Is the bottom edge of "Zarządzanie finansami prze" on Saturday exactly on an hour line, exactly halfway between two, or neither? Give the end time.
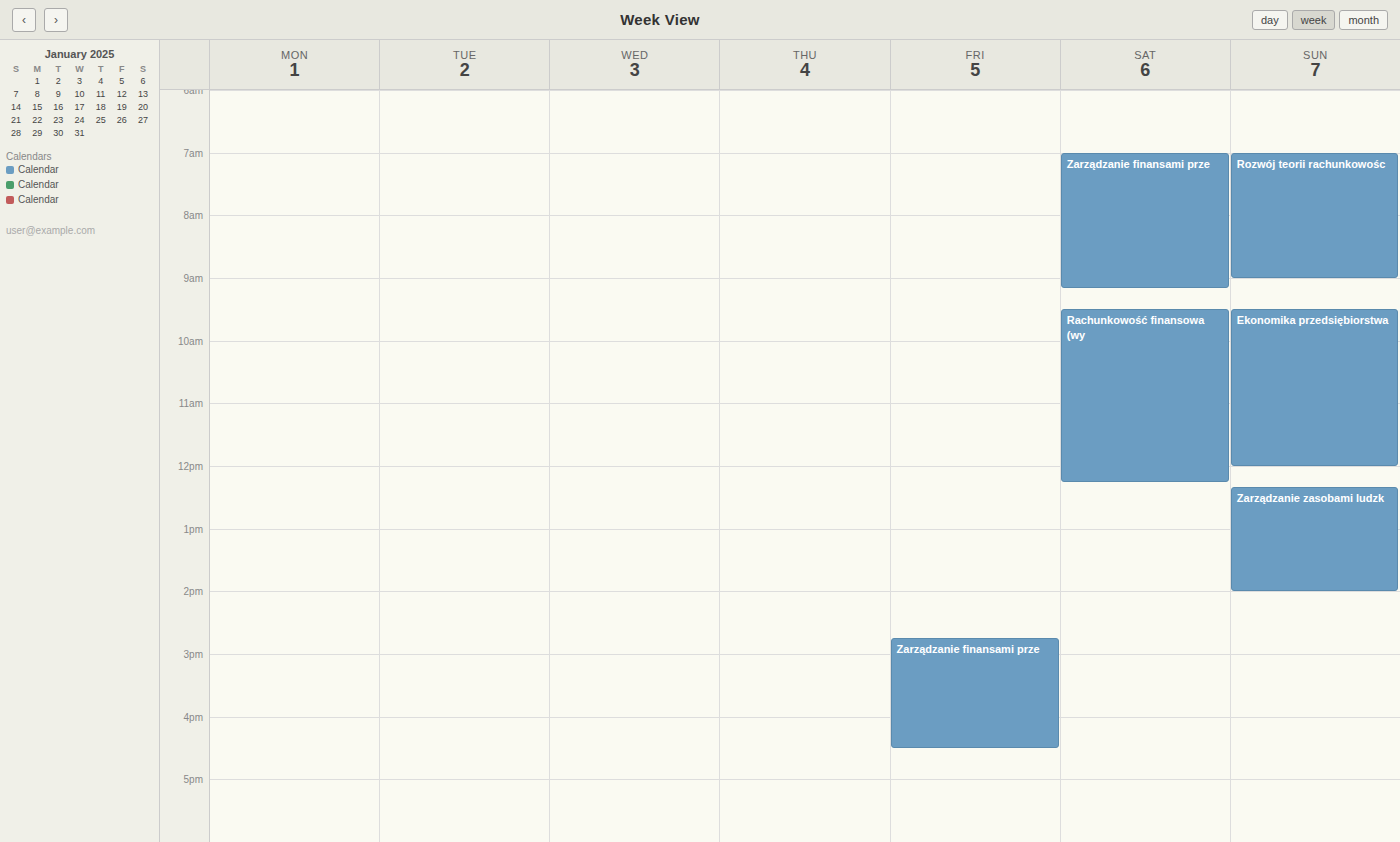
9:10 AM -- neither: 10 minutes below the 9 AM line and 50 minutes above the 10 AM line.